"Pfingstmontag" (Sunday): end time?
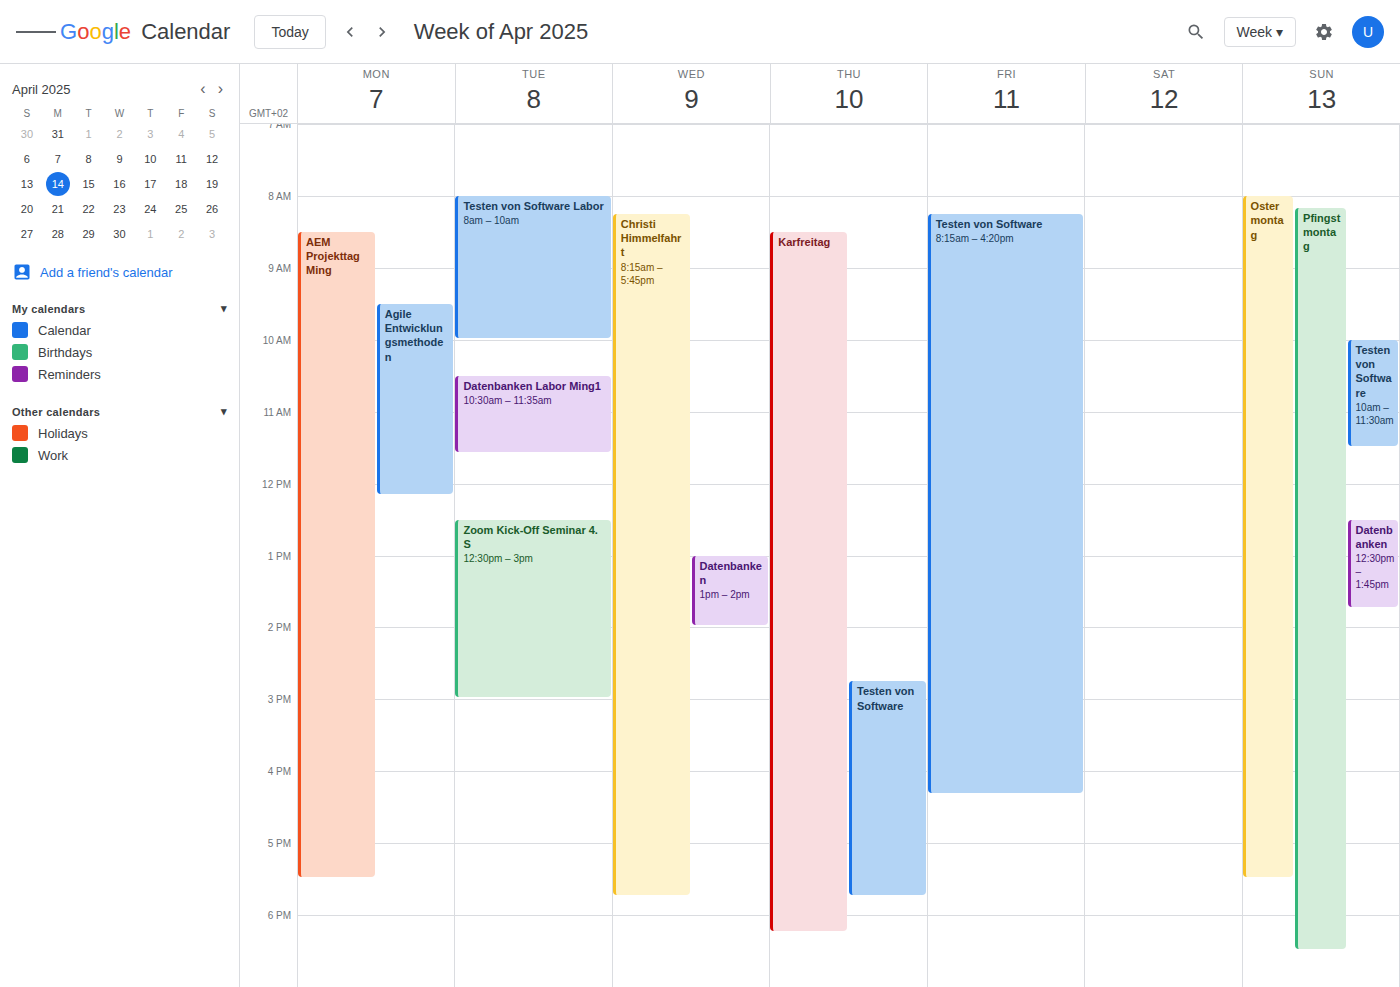
6:30 PM